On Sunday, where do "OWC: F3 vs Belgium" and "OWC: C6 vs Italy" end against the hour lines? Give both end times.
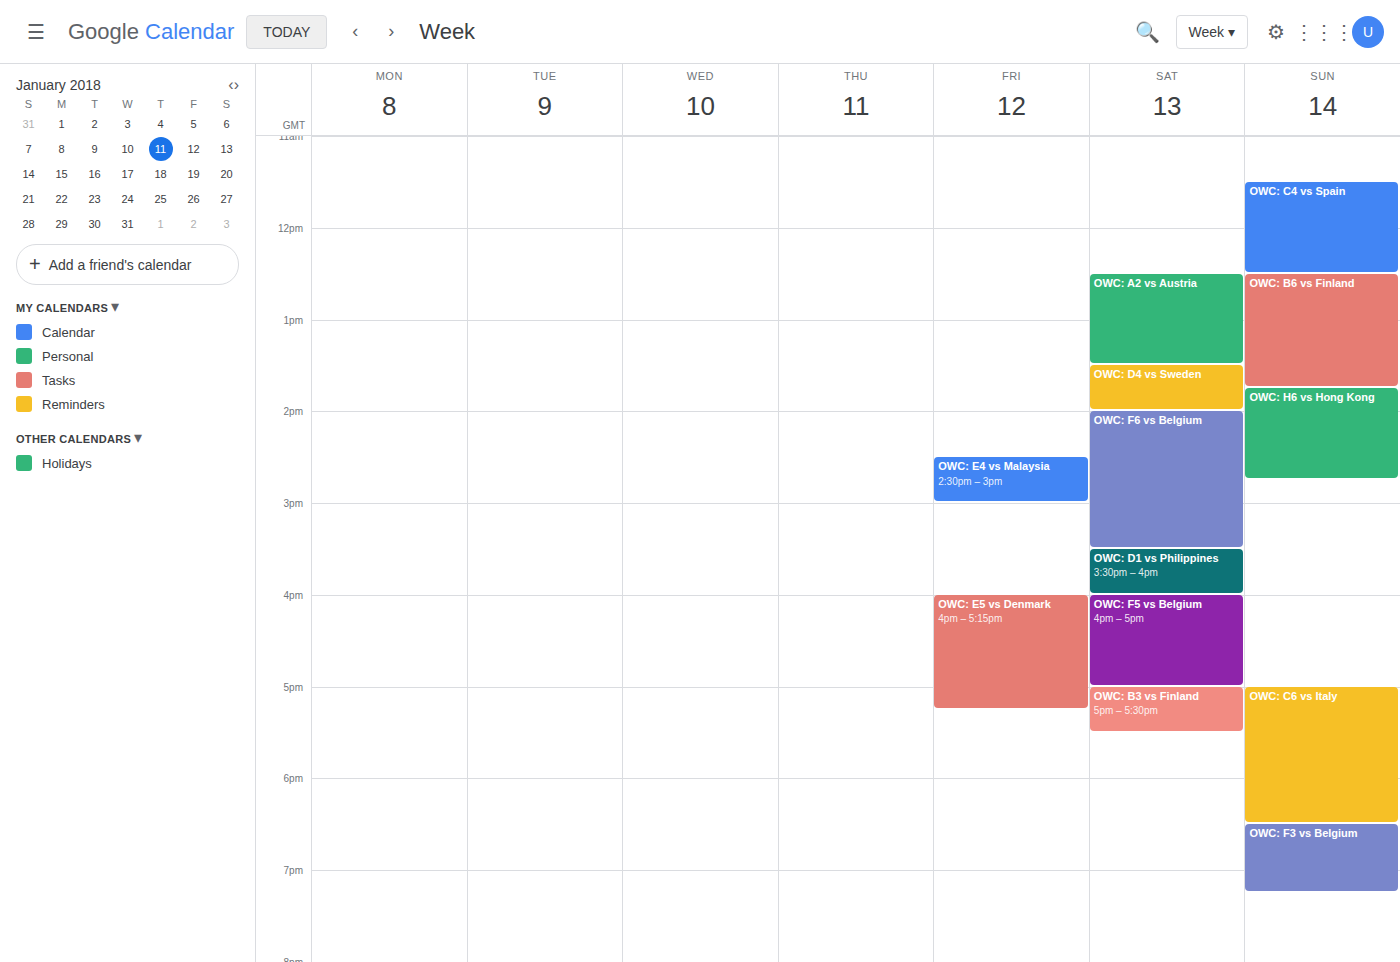
"OWC: F3 vs Belgium": 7:15 PM, neither: a quarter of the way from the 7 PM line to the 8 PM line. "OWC: C6 vs Italy": 6:30 PM, halfway between the 6 PM and 7 PM lines.